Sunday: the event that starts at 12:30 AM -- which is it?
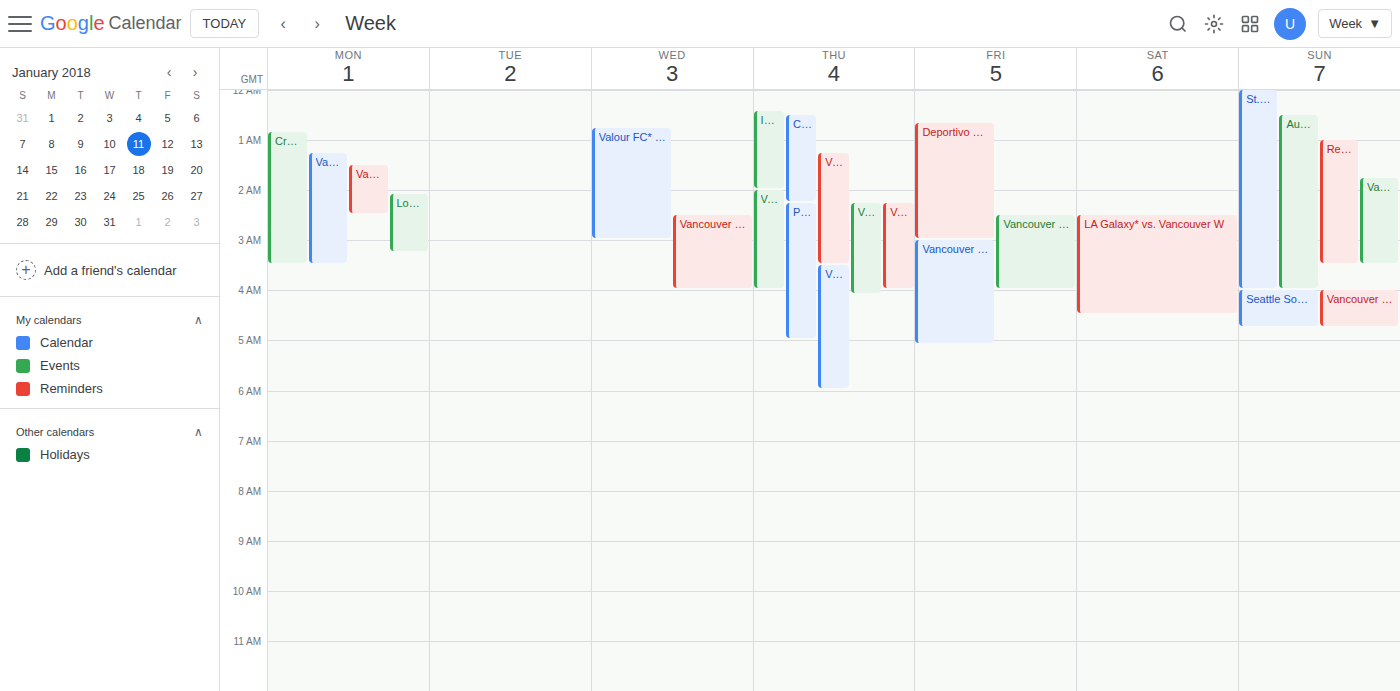
"Austin FC* vs. Vancouver W"